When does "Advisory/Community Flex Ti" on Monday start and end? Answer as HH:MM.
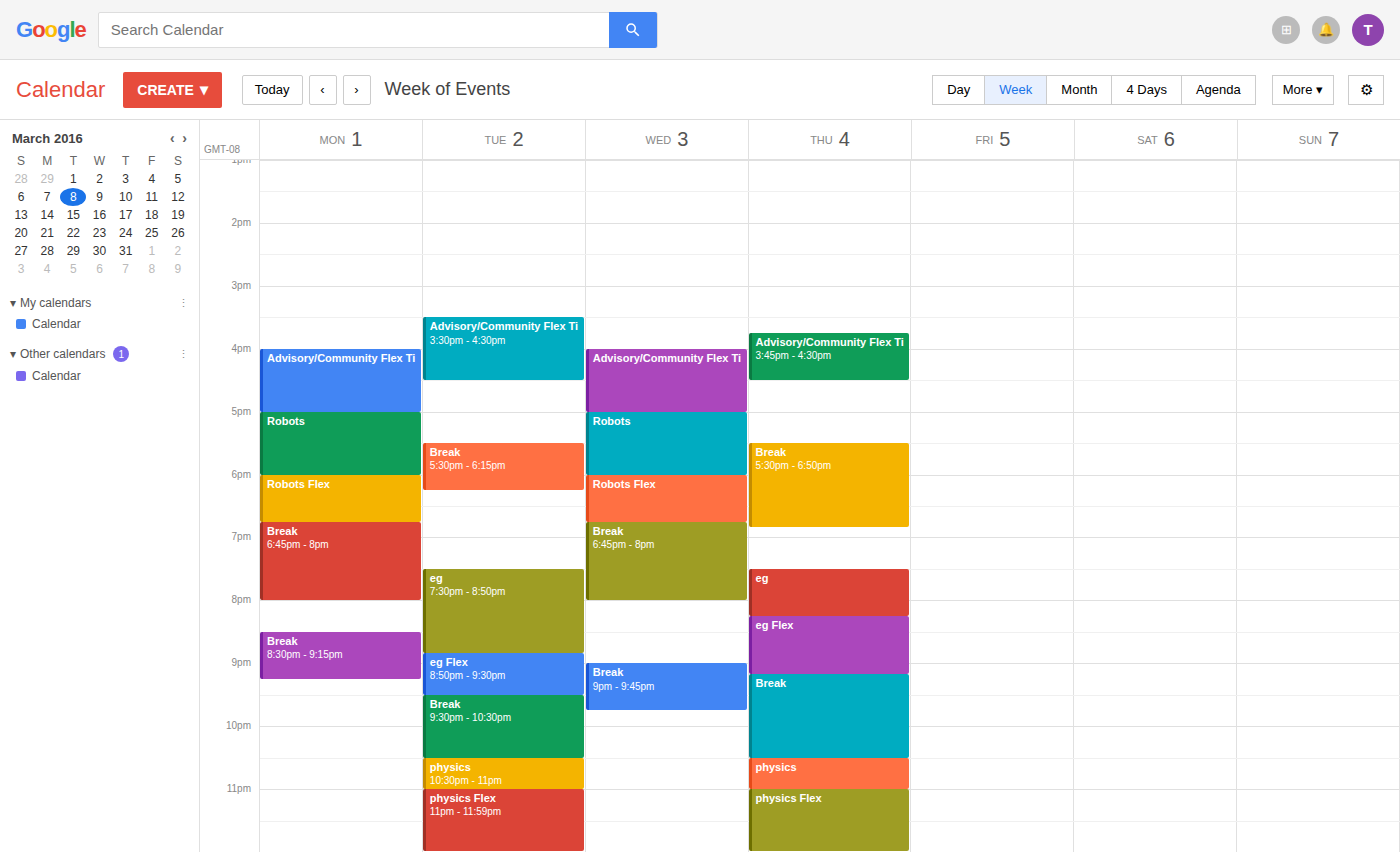
16:00 to 17:00